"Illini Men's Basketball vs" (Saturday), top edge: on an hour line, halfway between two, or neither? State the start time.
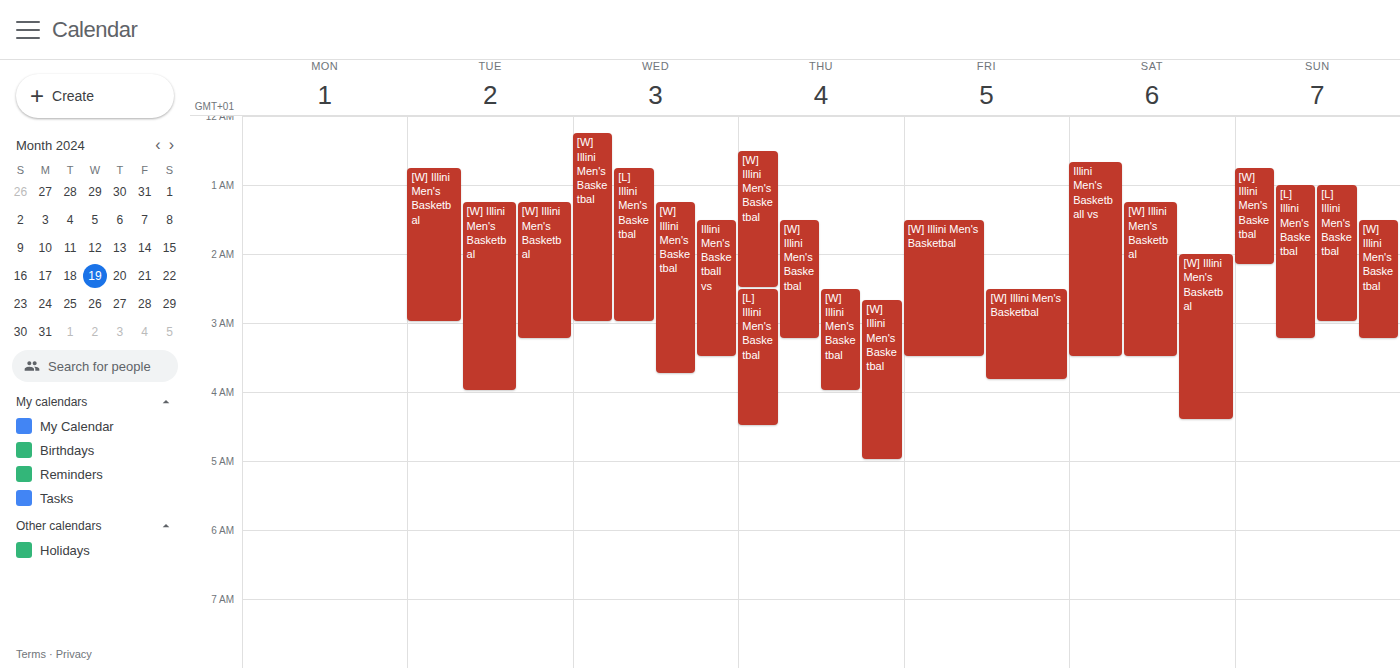
12:40 AM -- neither: 40 minutes below the 12 AM line and 20 minutes above the 1 AM line.